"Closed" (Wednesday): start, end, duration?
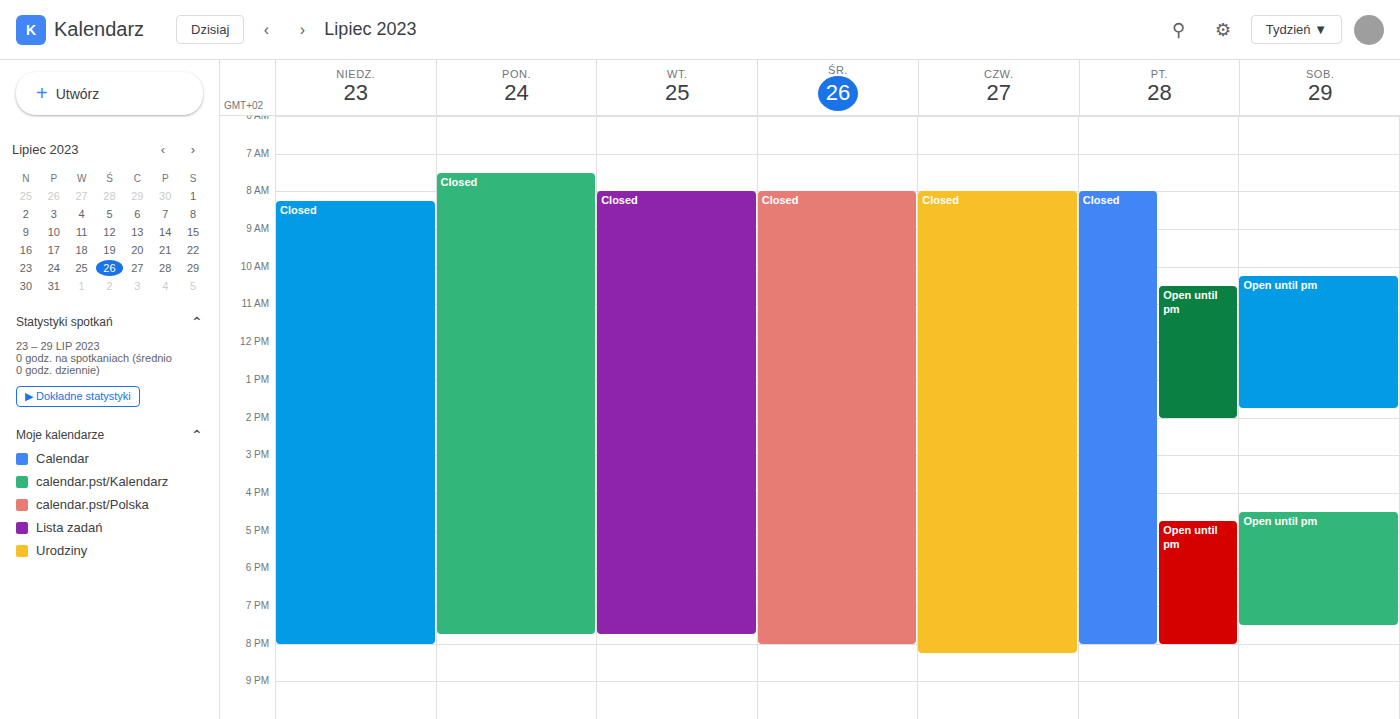
8:00 AM to 8:00 PM, 12 hours